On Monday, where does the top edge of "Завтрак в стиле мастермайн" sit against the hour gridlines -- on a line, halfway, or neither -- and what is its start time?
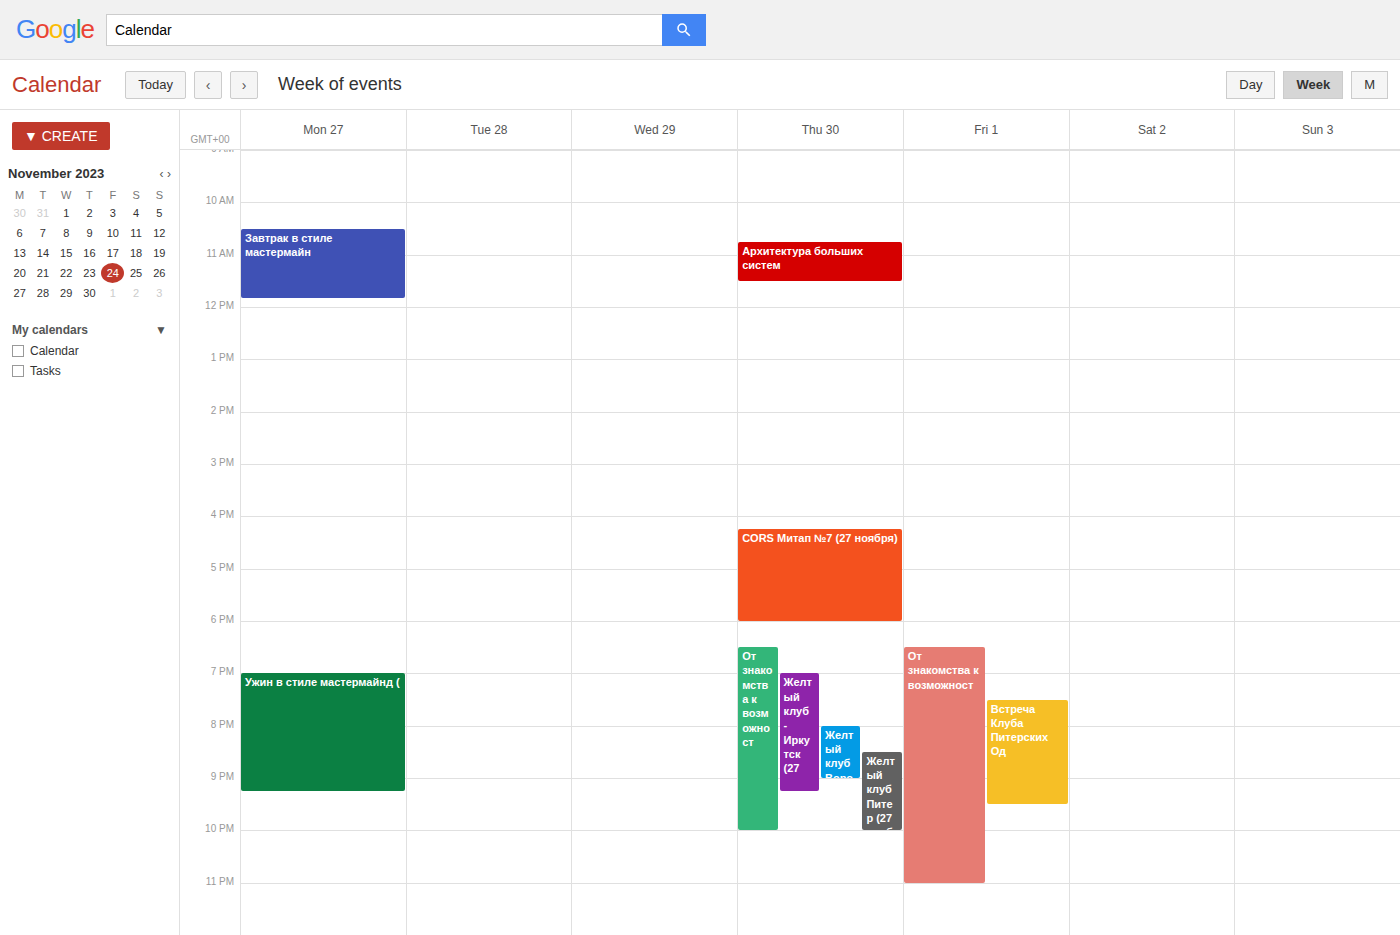
10:30 AM -- halfway between the 10 AM and 11 AM lines.